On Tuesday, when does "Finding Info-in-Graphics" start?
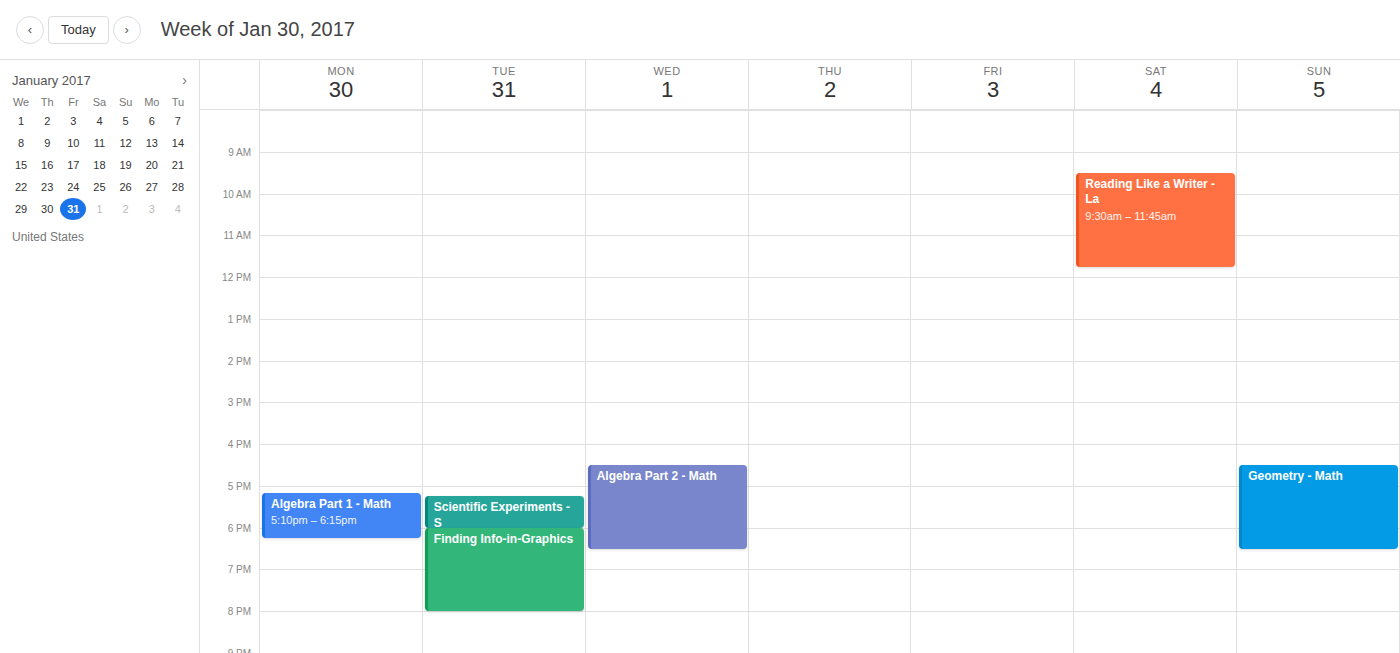
6:00 PM